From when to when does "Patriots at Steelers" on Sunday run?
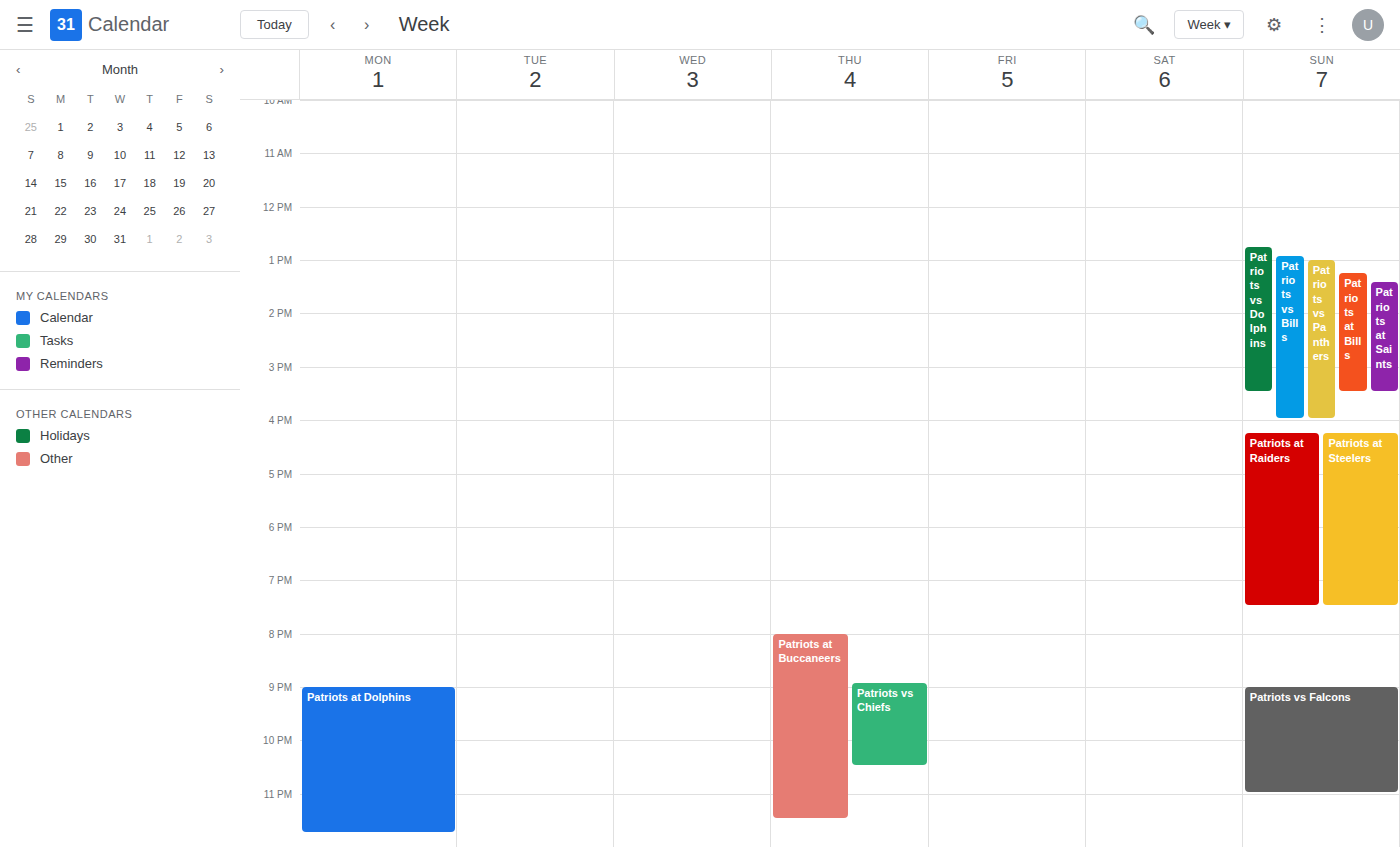
4:15 PM to 7:30 PM